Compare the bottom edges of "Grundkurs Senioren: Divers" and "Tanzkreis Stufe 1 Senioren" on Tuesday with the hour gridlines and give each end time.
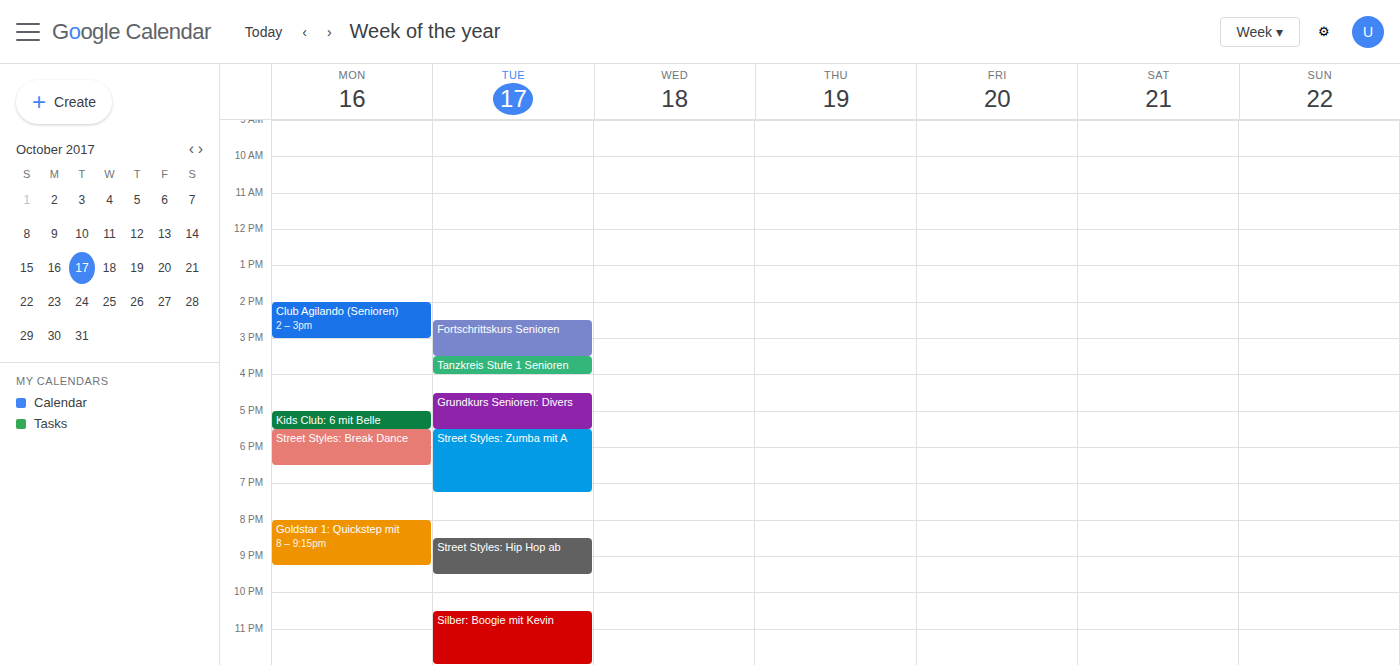
"Grundkurs Senioren: Divers": 5:30 PM, halfway between the 5 PM and 6 PM lines. "Tanzkreis Stufe 1 Senioren": 4:00 PM, exactly on the 4 PM line.